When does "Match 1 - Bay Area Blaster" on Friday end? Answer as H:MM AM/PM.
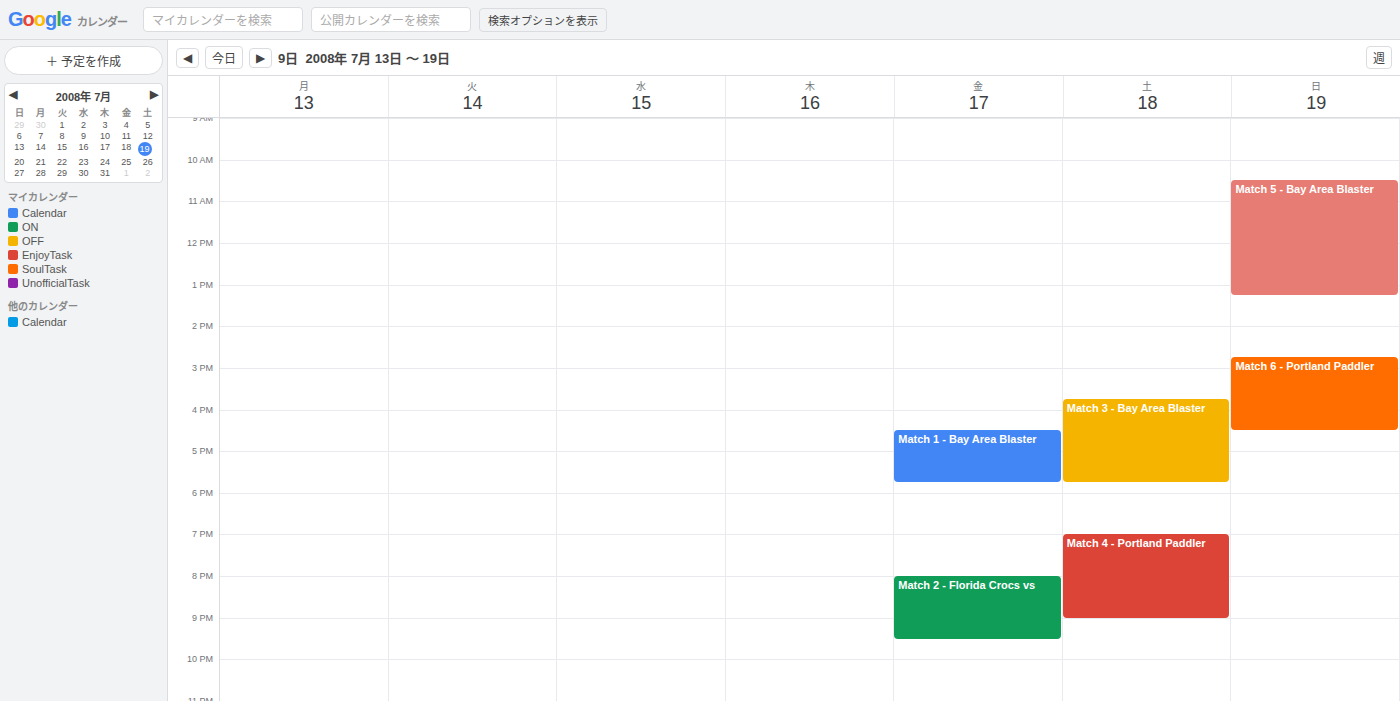
5:45 PM